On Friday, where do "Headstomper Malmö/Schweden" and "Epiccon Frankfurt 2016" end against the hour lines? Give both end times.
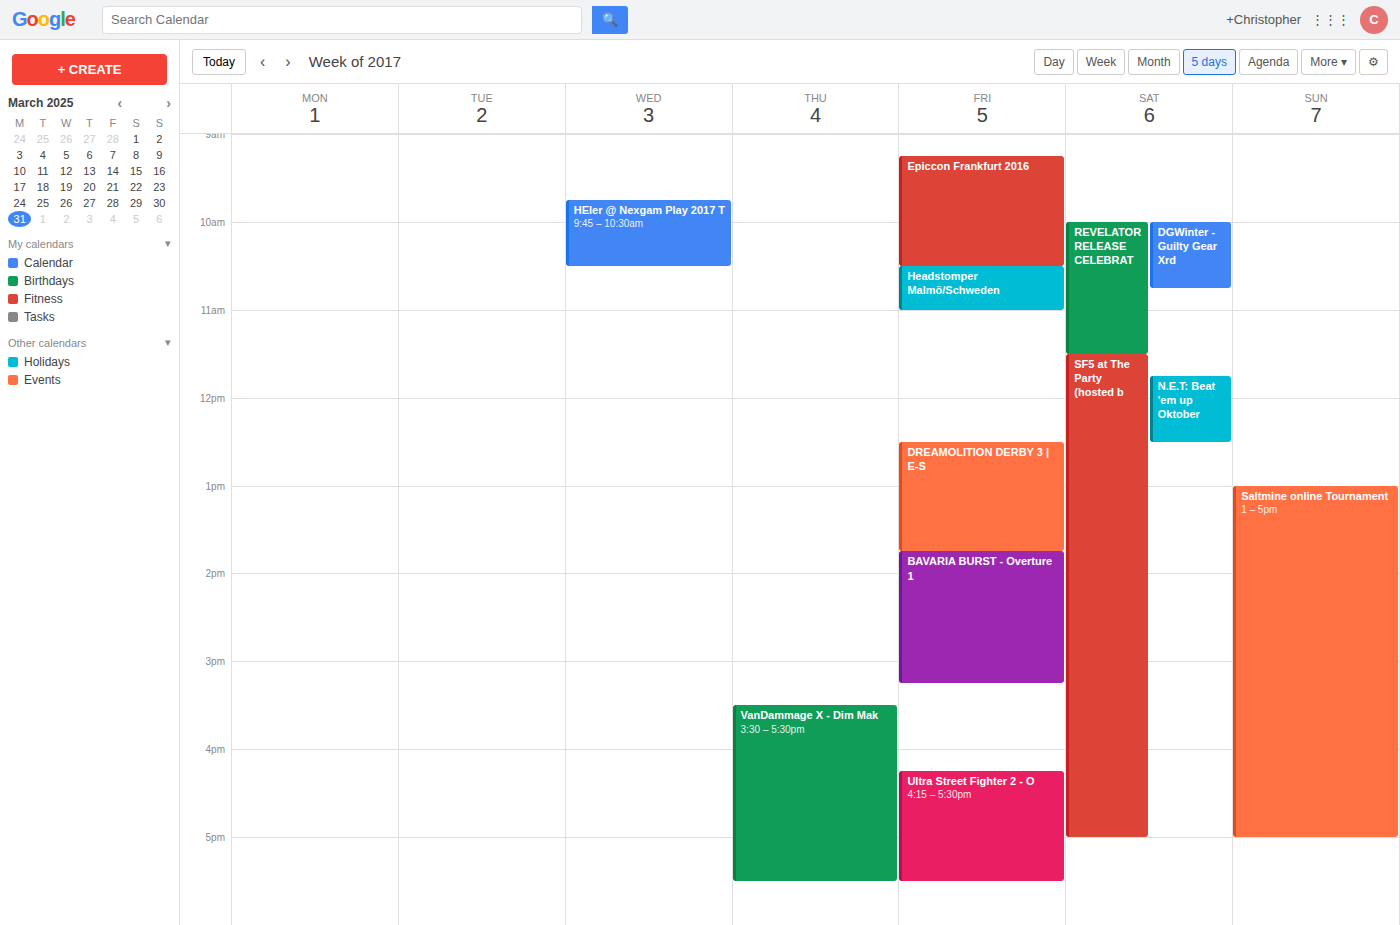
"Headstomper Malmö/Schweden": 11:00 AM, exactly on the 11 AM line. "Epiccon Frankfurt 2016": 10:30 AM, halfway between the 10 AM and 11 AM lines.